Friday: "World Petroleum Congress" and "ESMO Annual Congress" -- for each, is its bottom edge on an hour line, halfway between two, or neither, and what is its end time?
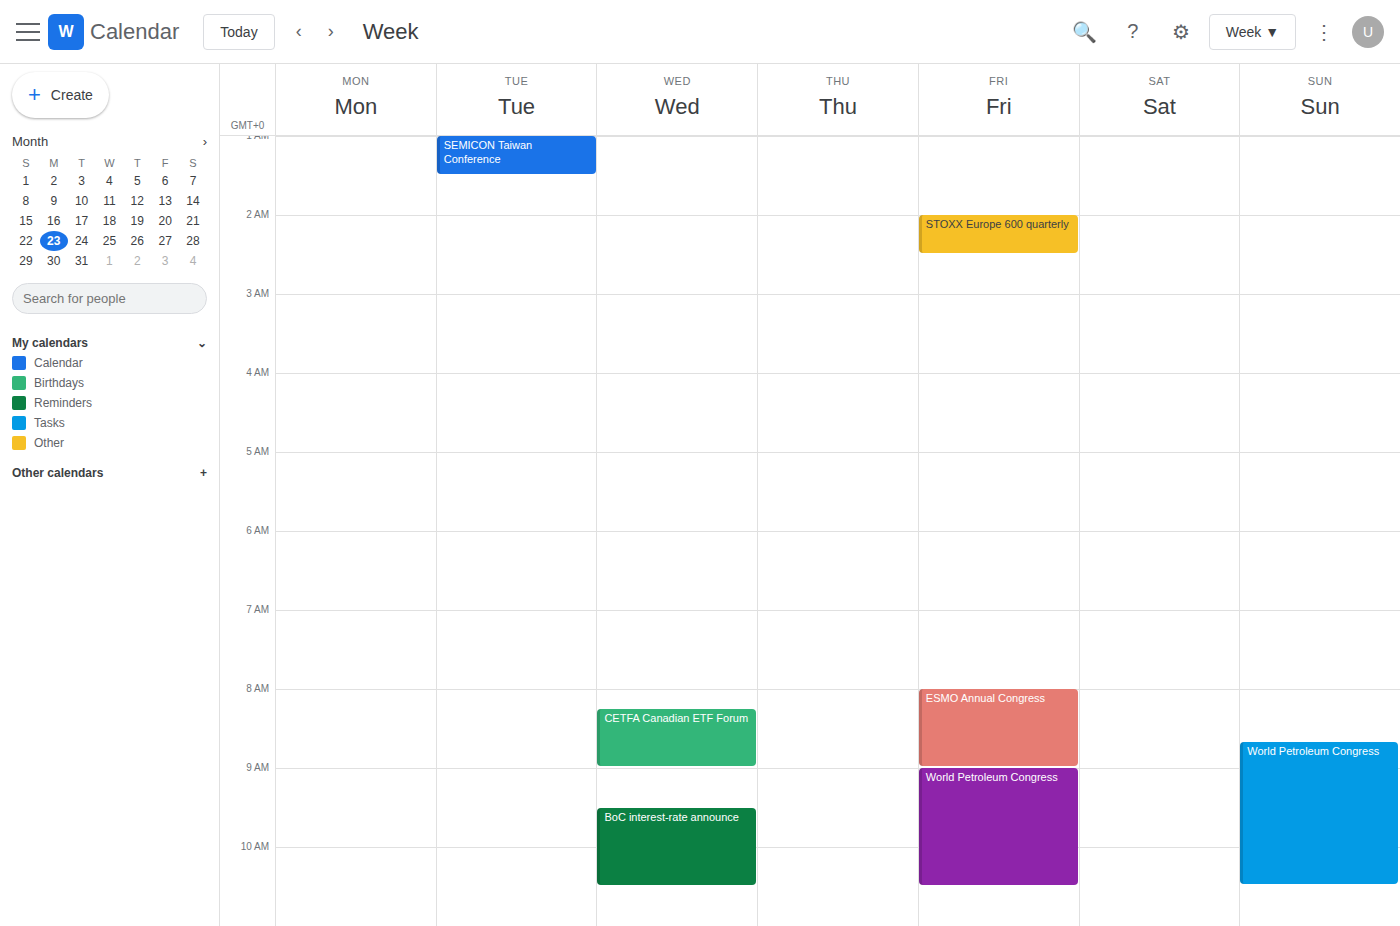
"World Petroleum Congress": 10:30 AM, halfway between the 10 AM and 11 AM lines. "ESMO Annual Congress": 9:00 AM, exactly on the 9 AM line.